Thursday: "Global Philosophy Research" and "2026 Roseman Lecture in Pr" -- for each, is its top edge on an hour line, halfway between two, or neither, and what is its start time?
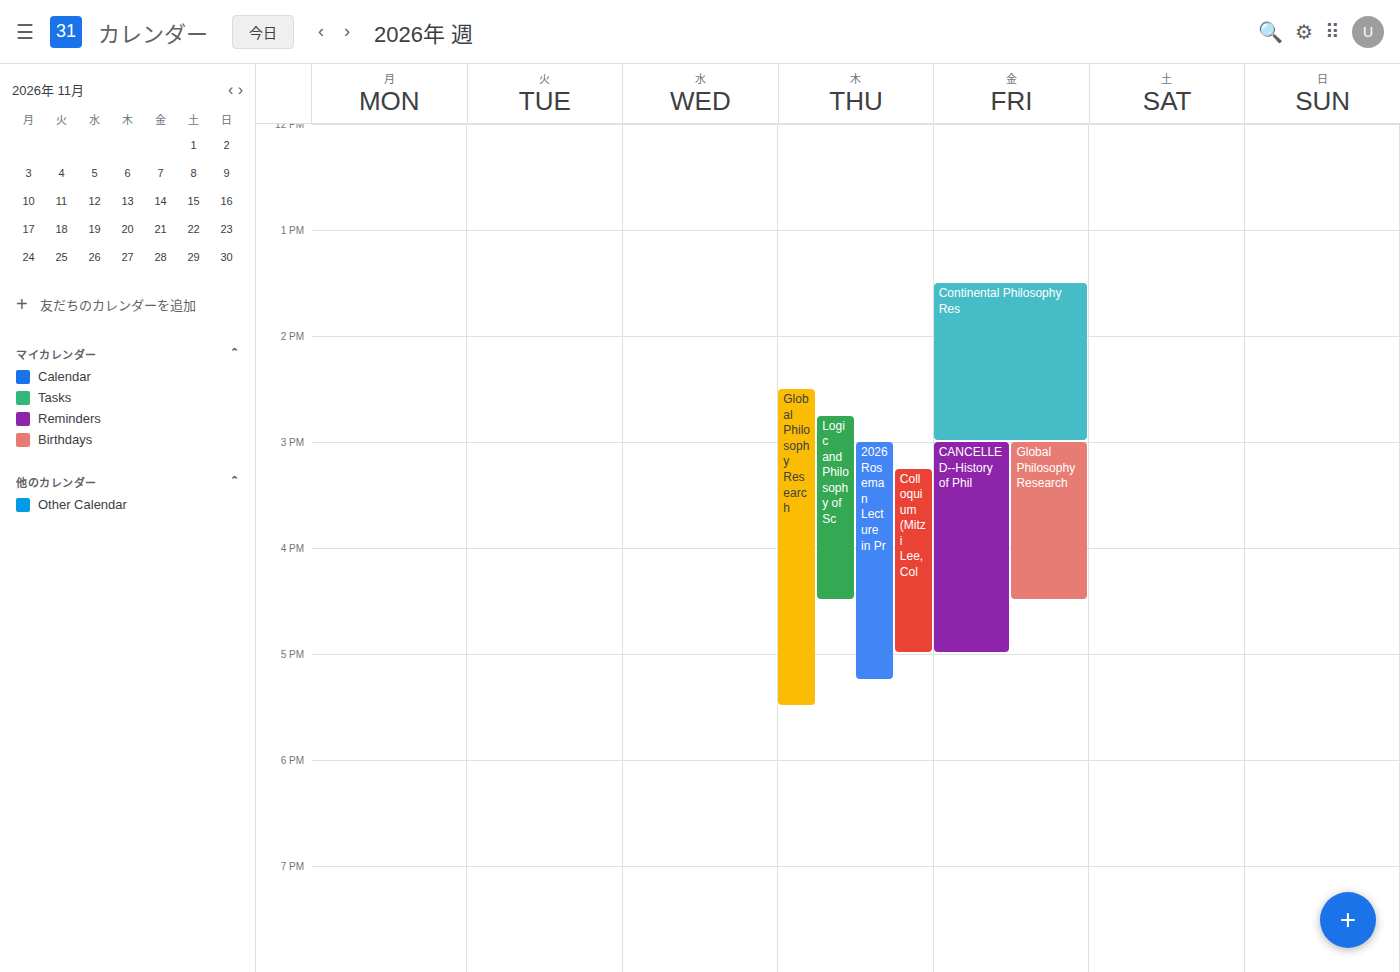
"Global Philosophy Research": 2:30 PM, halfway between the 2 PM and 3 PM lines. "2026 Roseman Lecture in Pr": 3:00 PM, exactly on the 3 PM line.